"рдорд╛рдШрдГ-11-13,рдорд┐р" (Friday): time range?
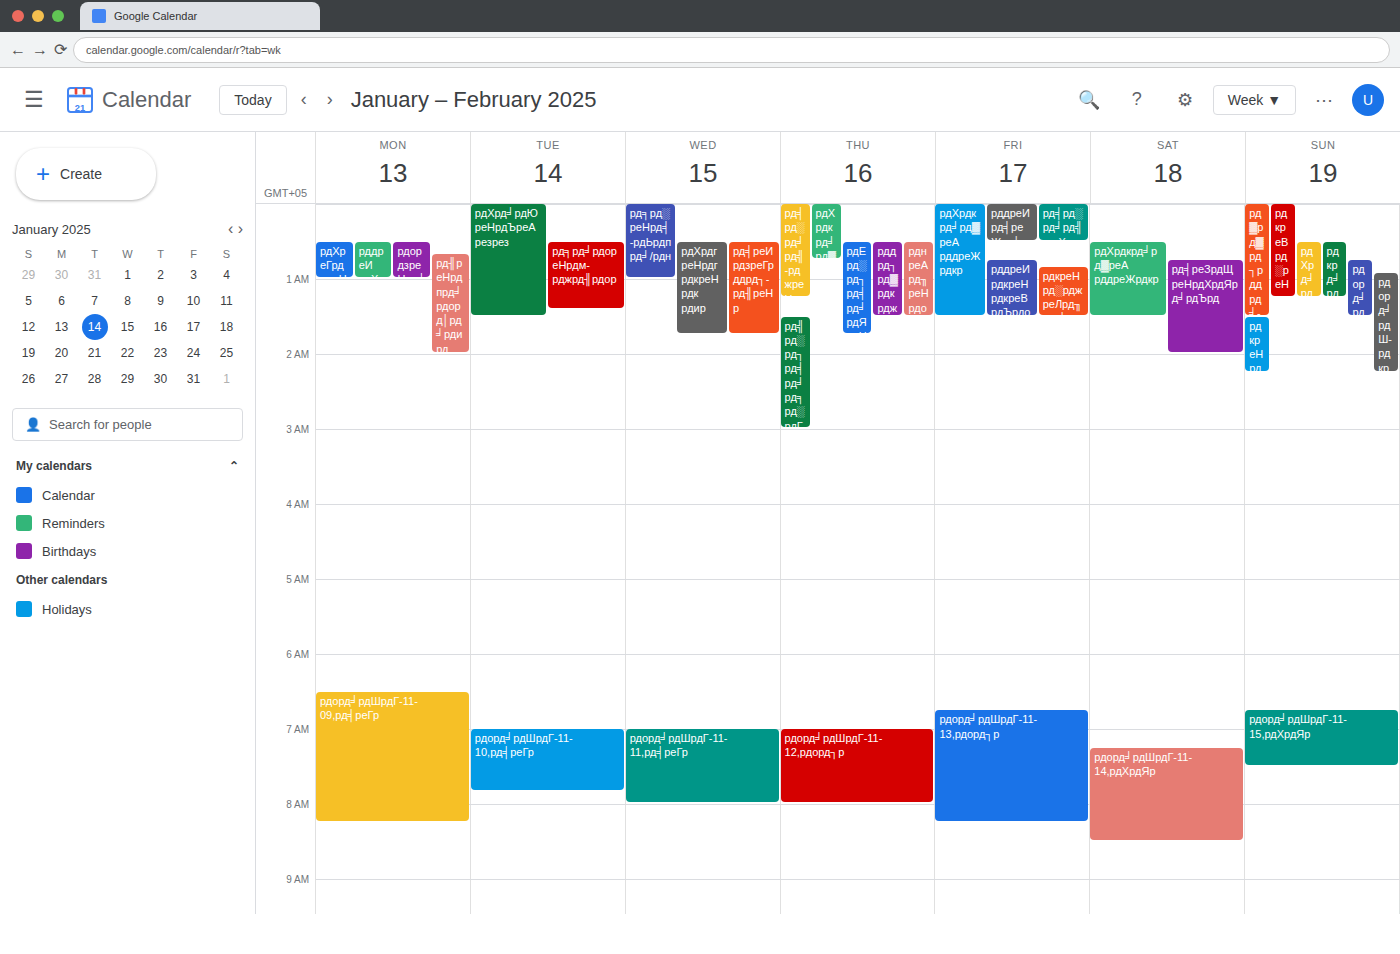
06:45 to 08:15